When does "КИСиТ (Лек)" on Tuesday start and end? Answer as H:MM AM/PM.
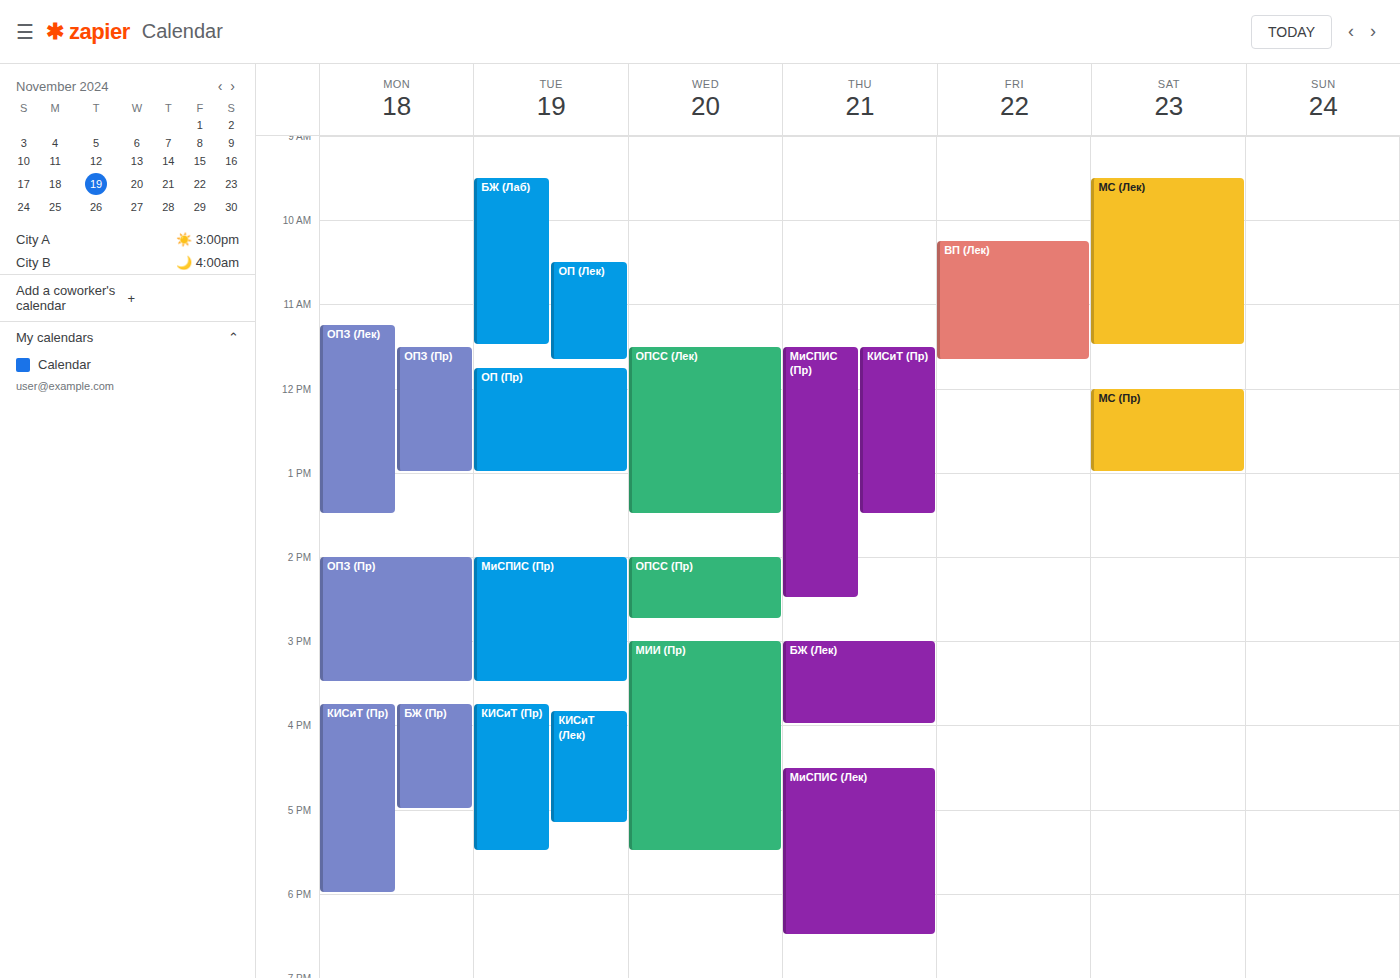
3:50 PM to 5:10 PM